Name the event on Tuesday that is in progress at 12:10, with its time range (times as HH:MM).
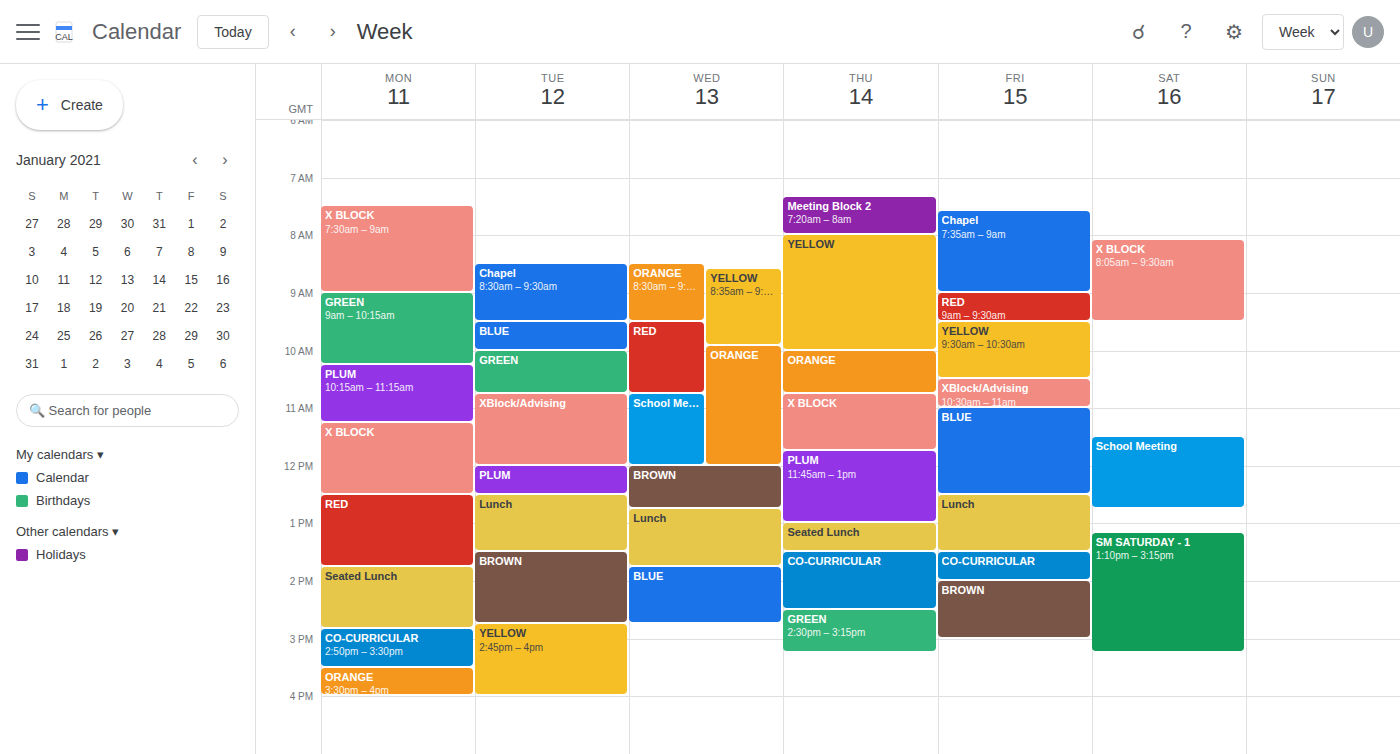
"PLUM", 12:00 to 12:30